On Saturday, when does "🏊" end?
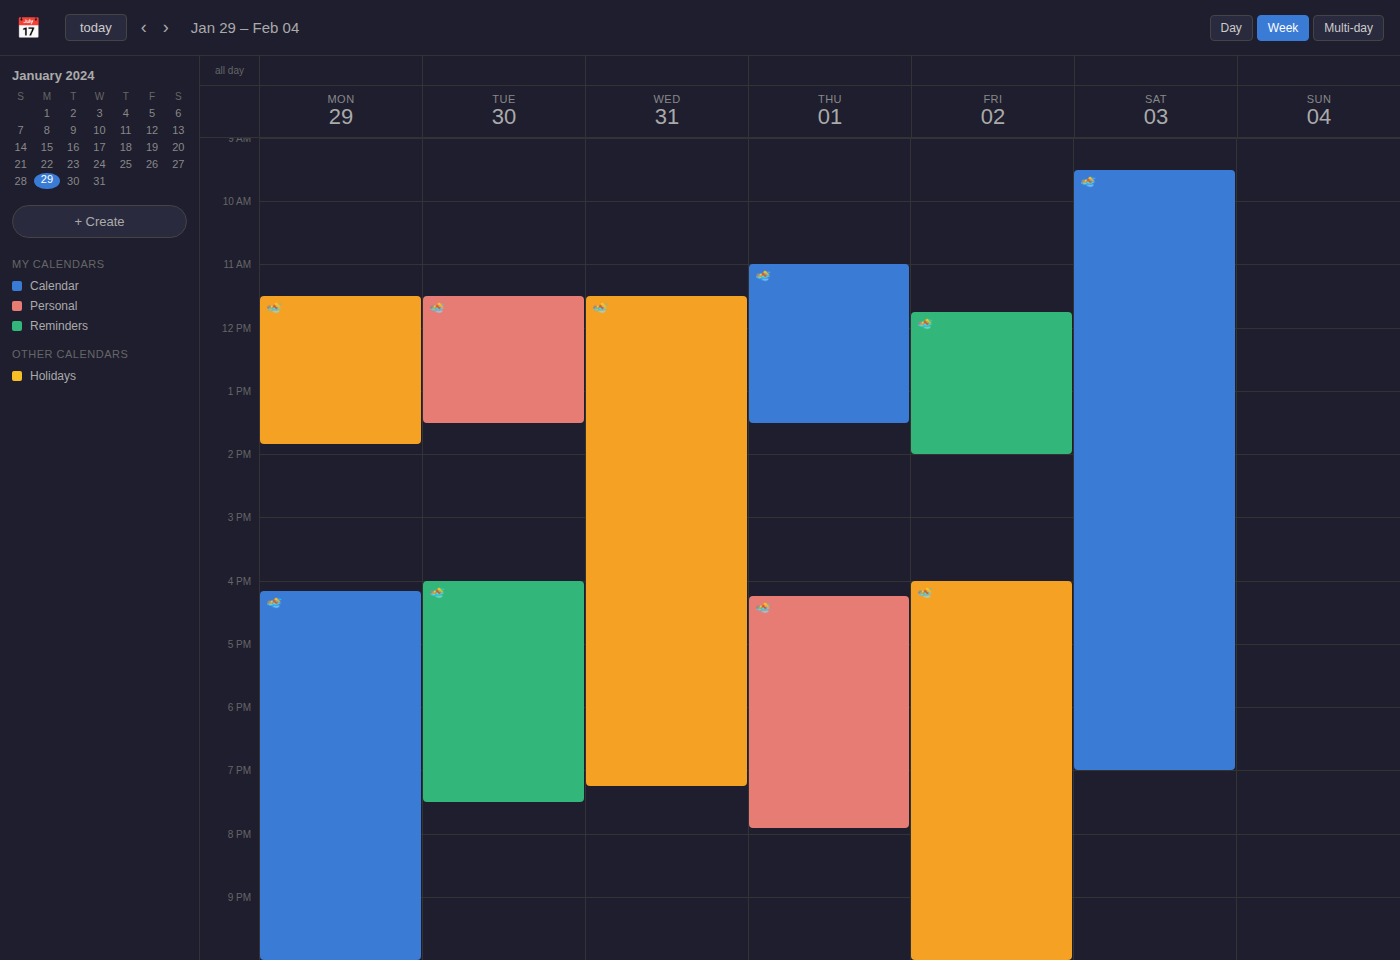
19:00